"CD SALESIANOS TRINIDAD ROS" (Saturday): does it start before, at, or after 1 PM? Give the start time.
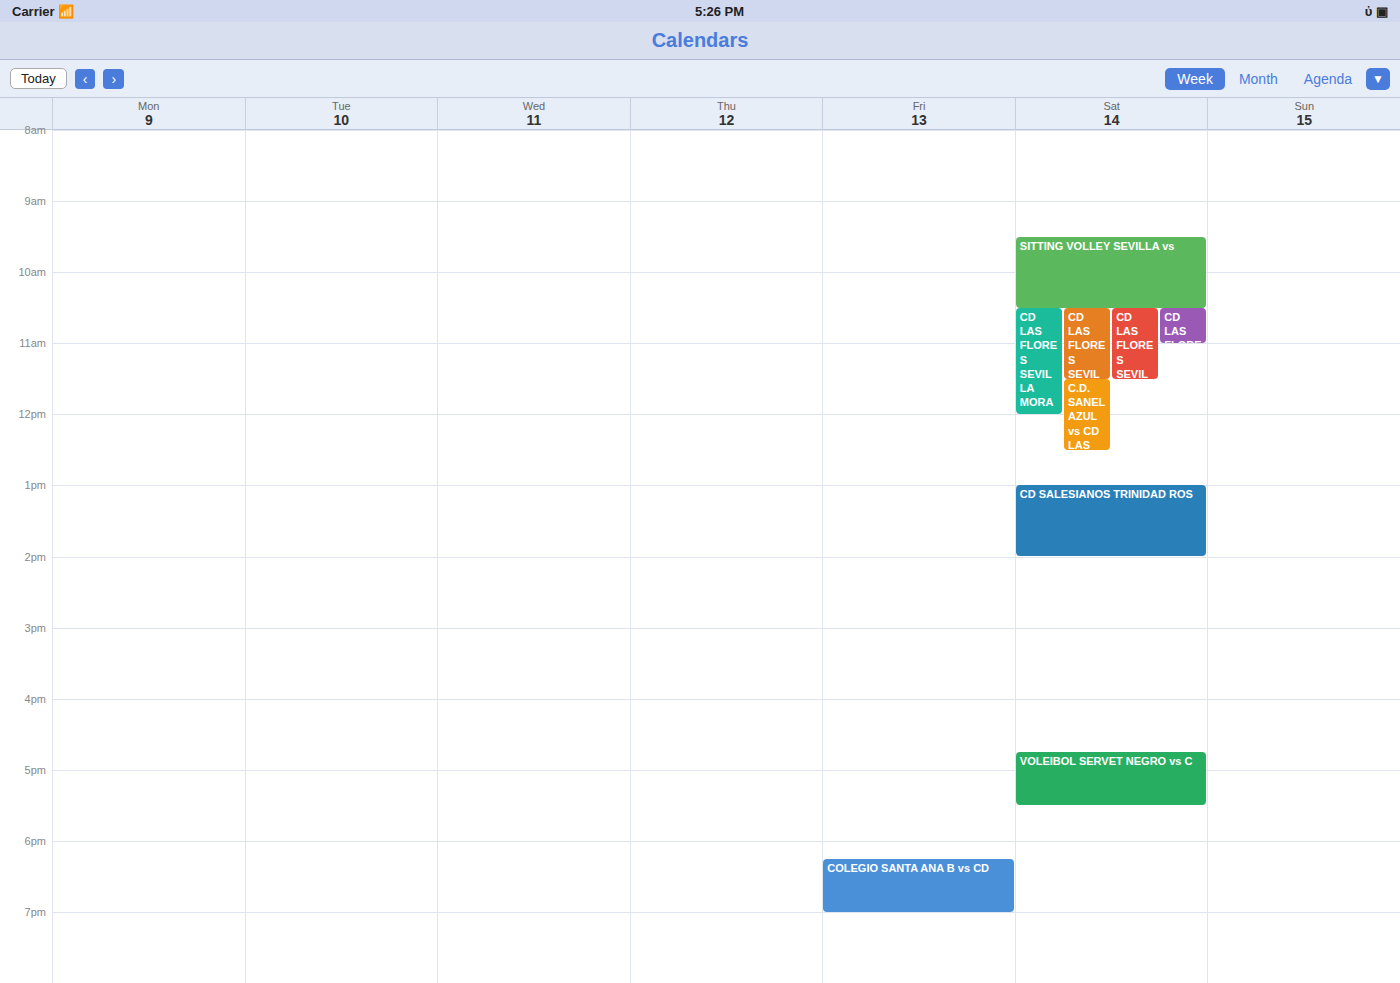
1:00 PM -- exactly at 1 PM, on the 1 PM line.